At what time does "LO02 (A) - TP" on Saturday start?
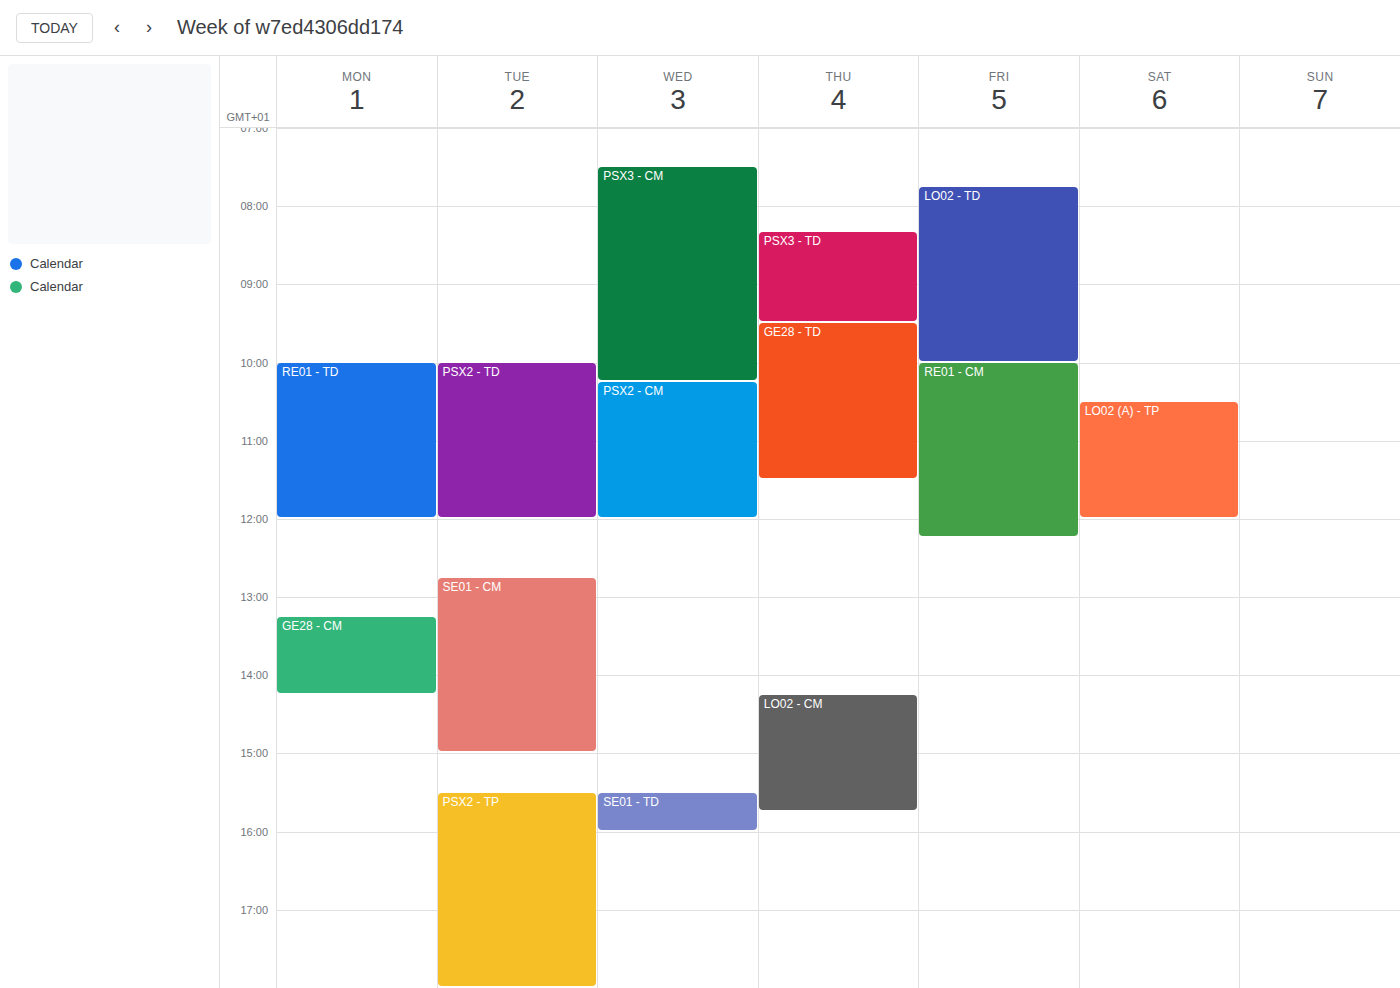
10:30 AM